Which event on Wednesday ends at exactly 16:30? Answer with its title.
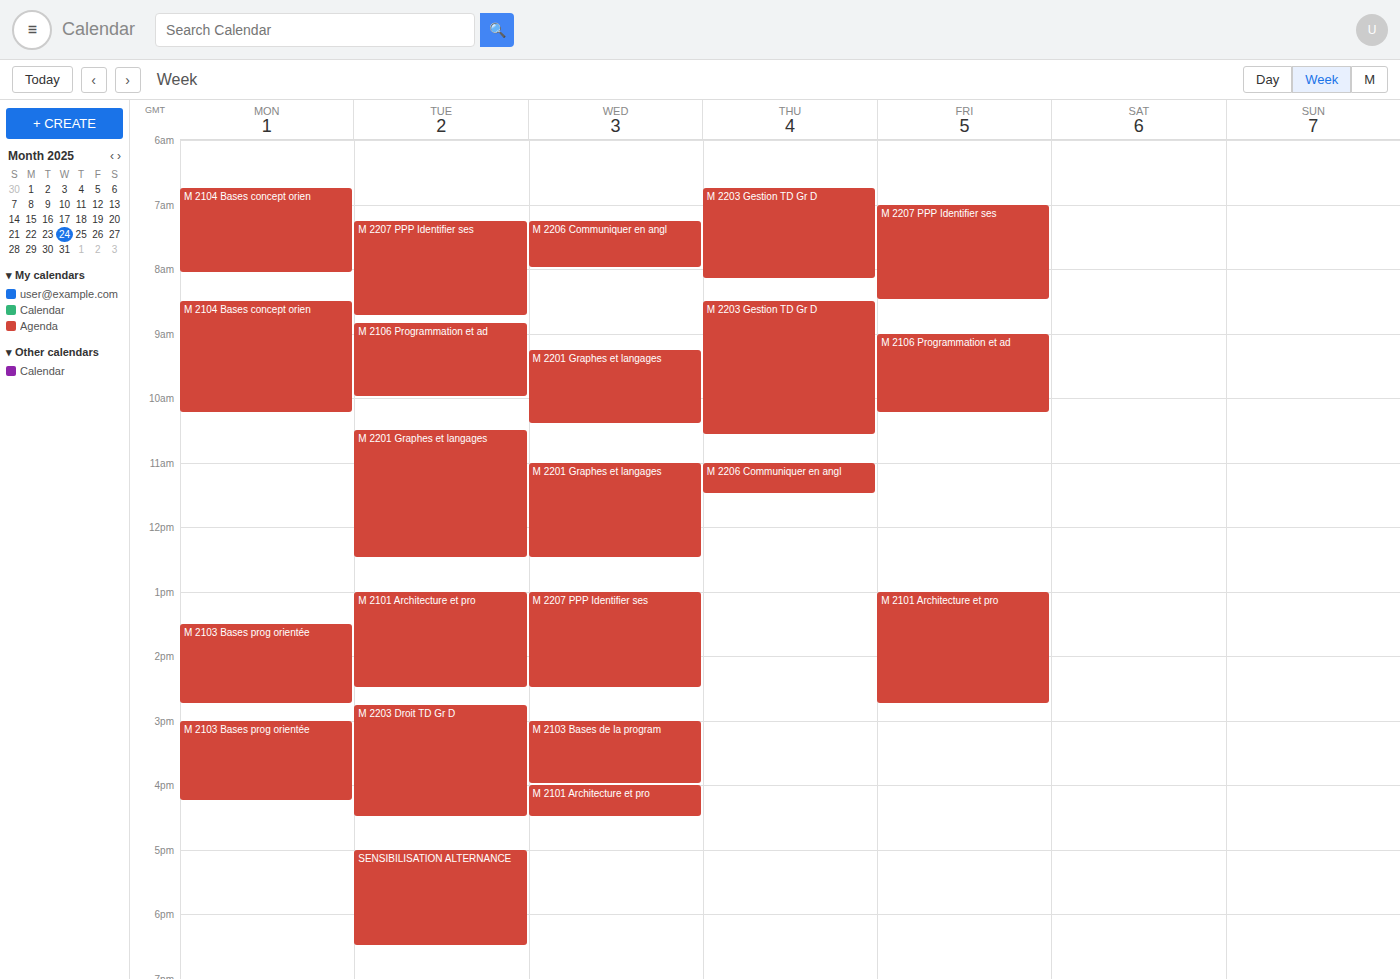
"M 2101 Architecture et pro"